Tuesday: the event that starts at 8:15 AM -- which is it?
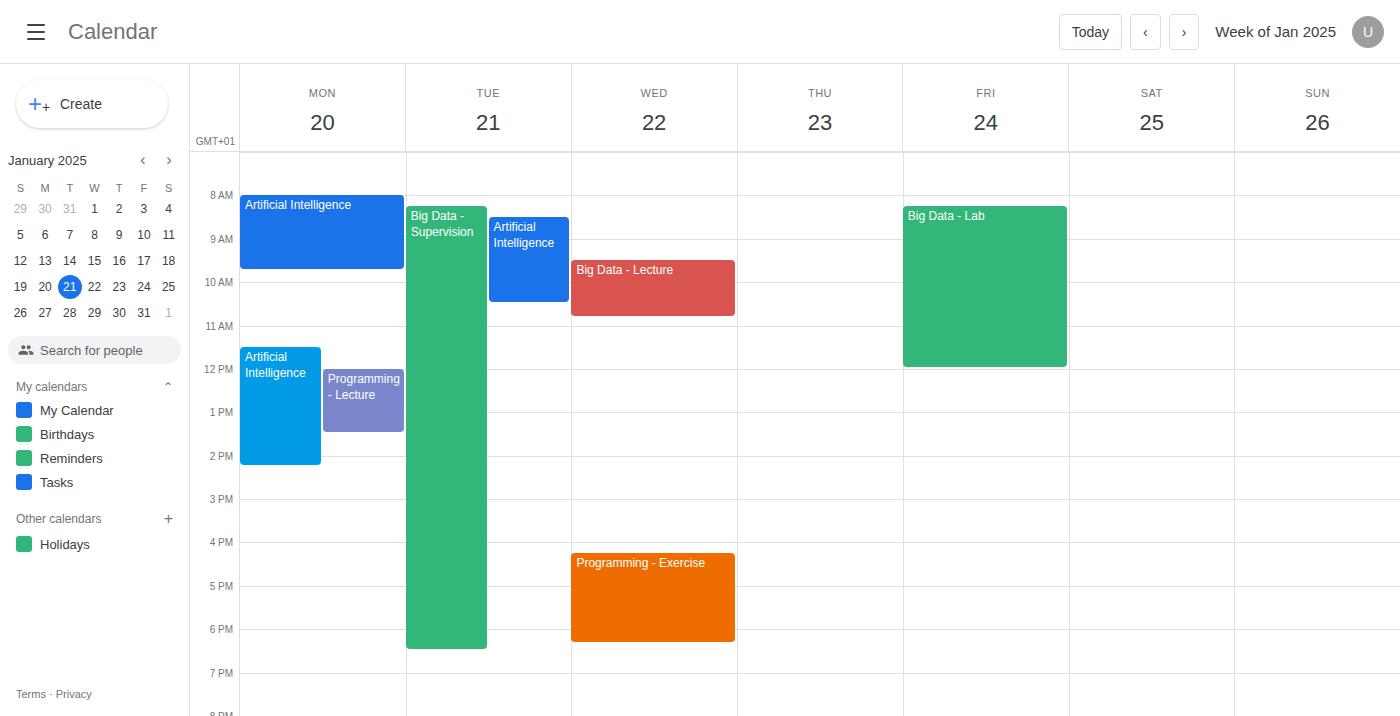
"Big Data - Supervision"